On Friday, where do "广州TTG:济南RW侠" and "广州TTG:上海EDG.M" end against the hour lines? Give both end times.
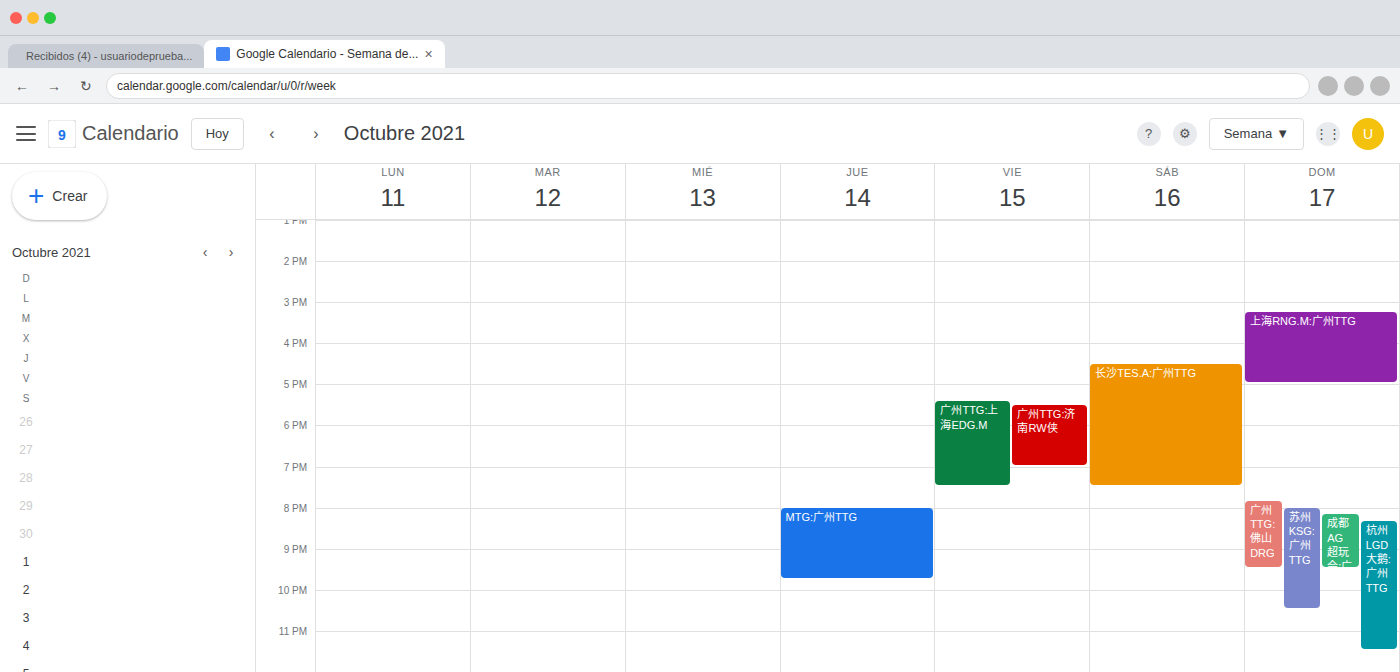
"广州TTG:济南RW侠": 7:00 PM, exactly on the 7 PM line. "广州TTG:上海EDG.M": 7:30 PM, halfway between the 7 PM and 8 PM lines.